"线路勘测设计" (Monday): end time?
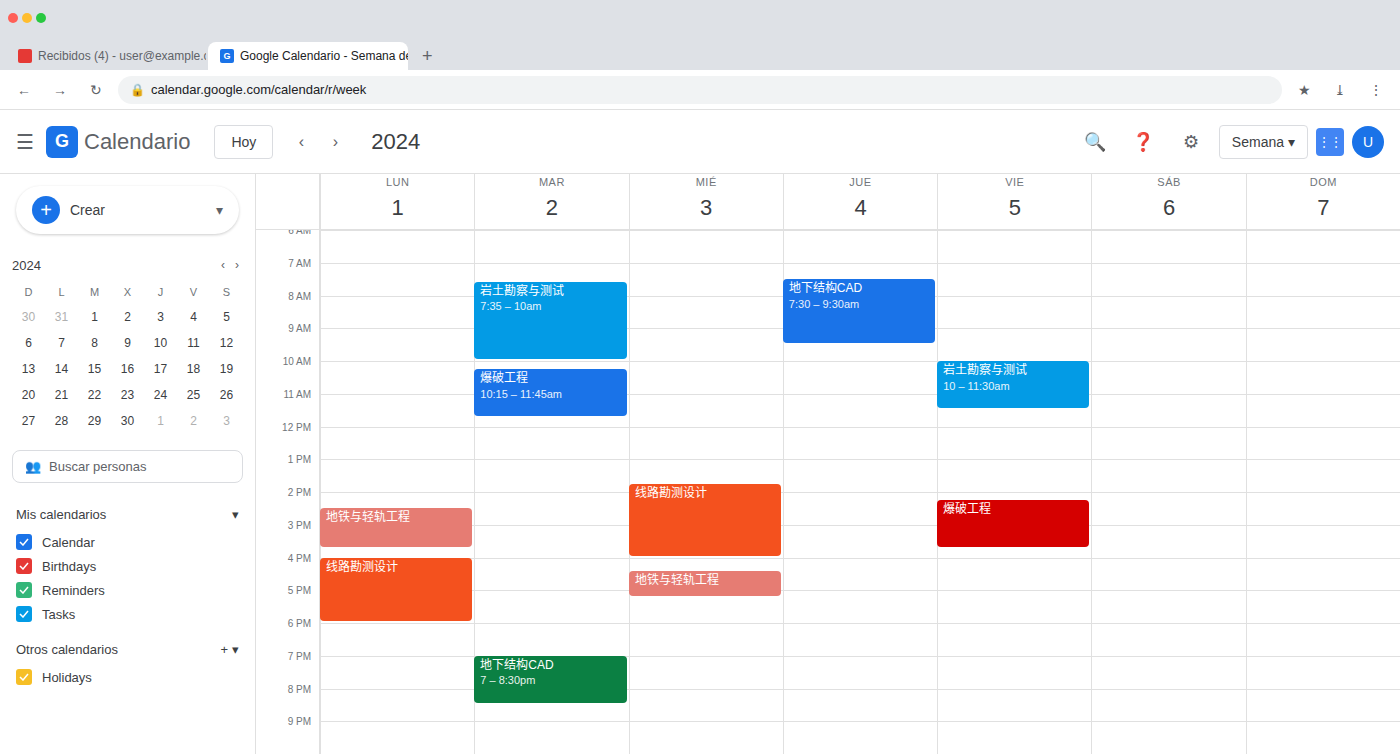
6:00 PM